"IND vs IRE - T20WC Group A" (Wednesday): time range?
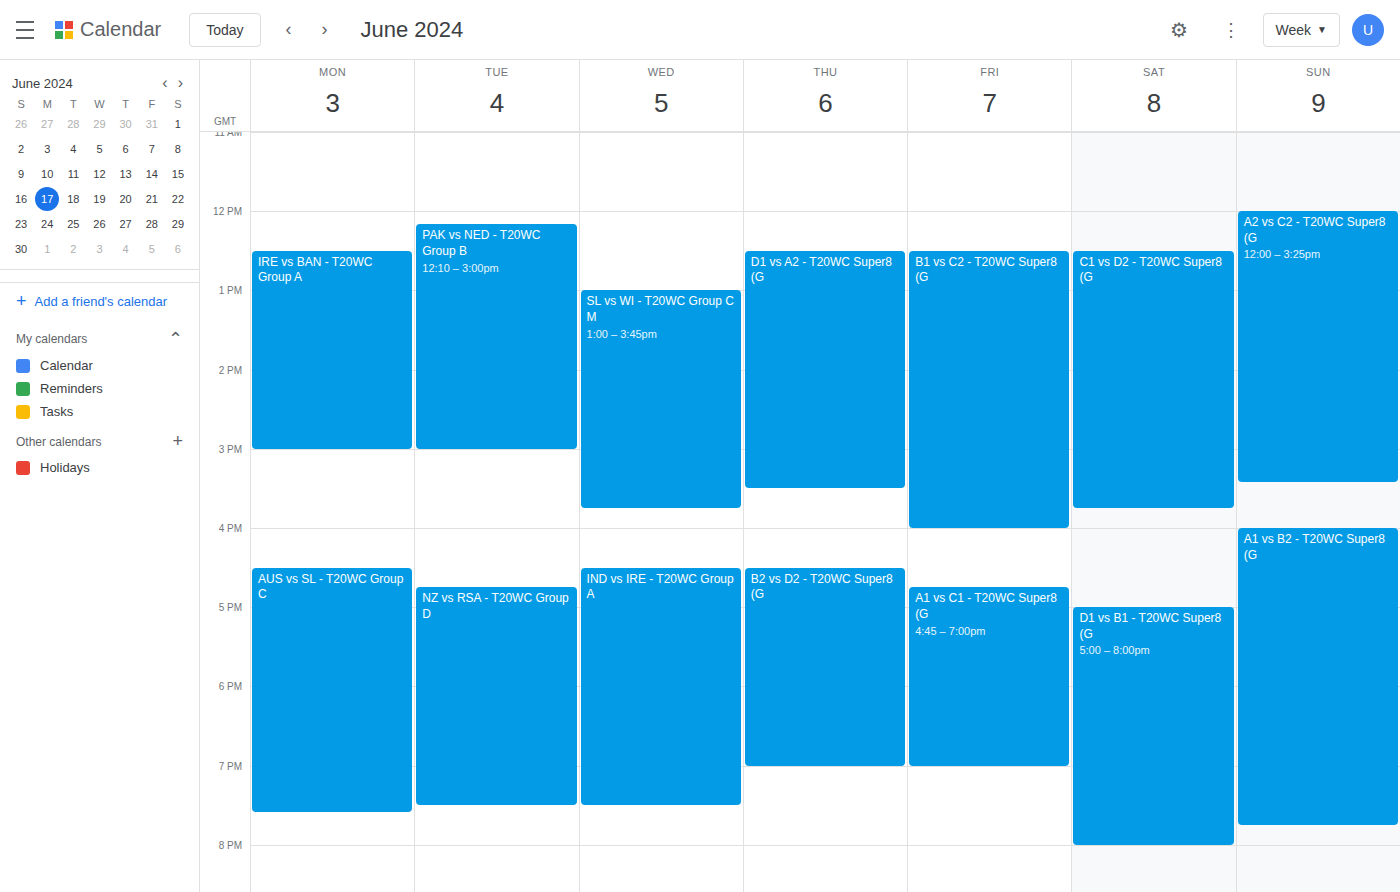
16:30 to 19:30